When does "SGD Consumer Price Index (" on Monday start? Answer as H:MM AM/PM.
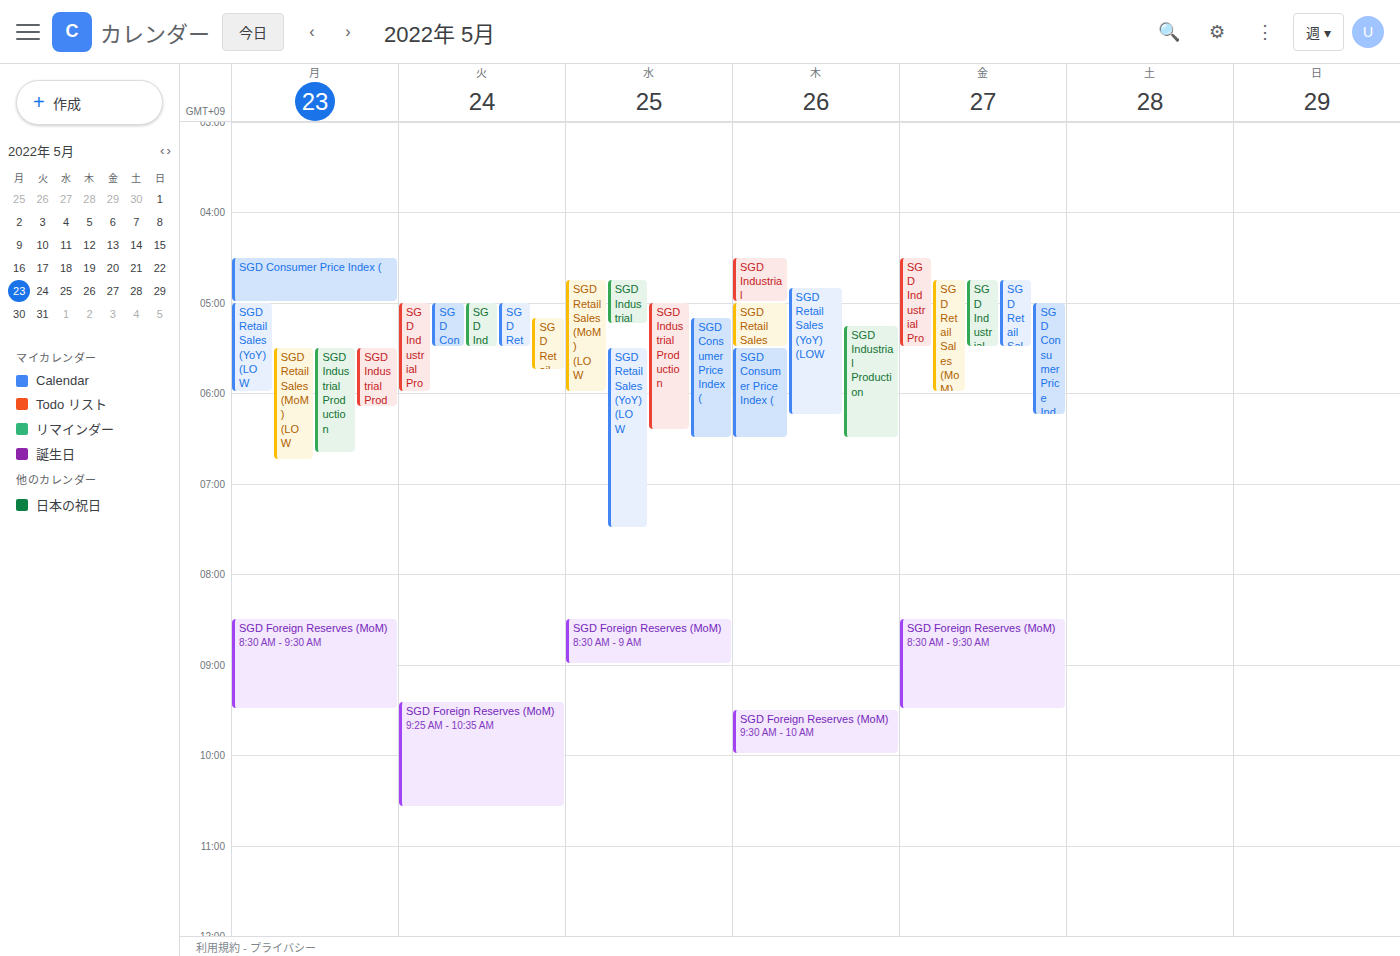
4:30 AM